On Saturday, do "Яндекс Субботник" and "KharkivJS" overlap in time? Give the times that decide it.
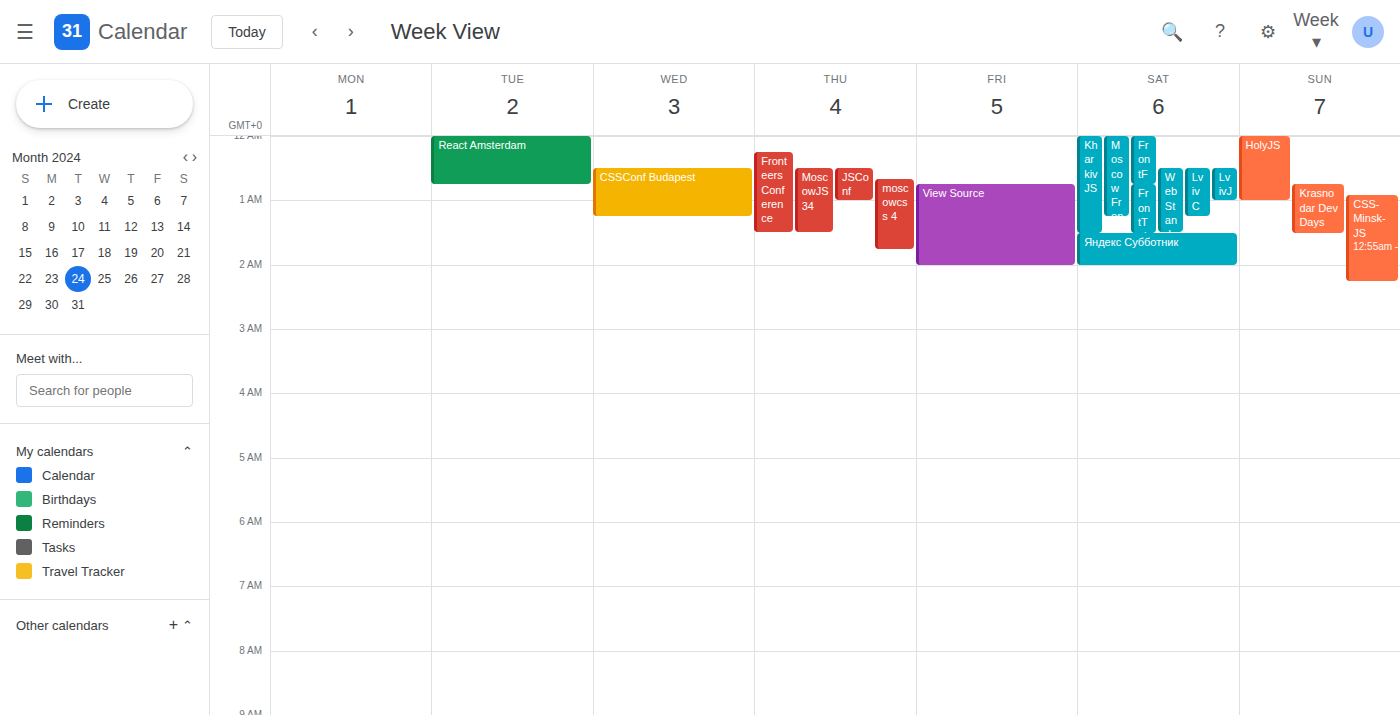
"KharkivJS" ends at 1:30 AM, exactly when "Яндекс Субботник" starts -- they touch but do not overlap.